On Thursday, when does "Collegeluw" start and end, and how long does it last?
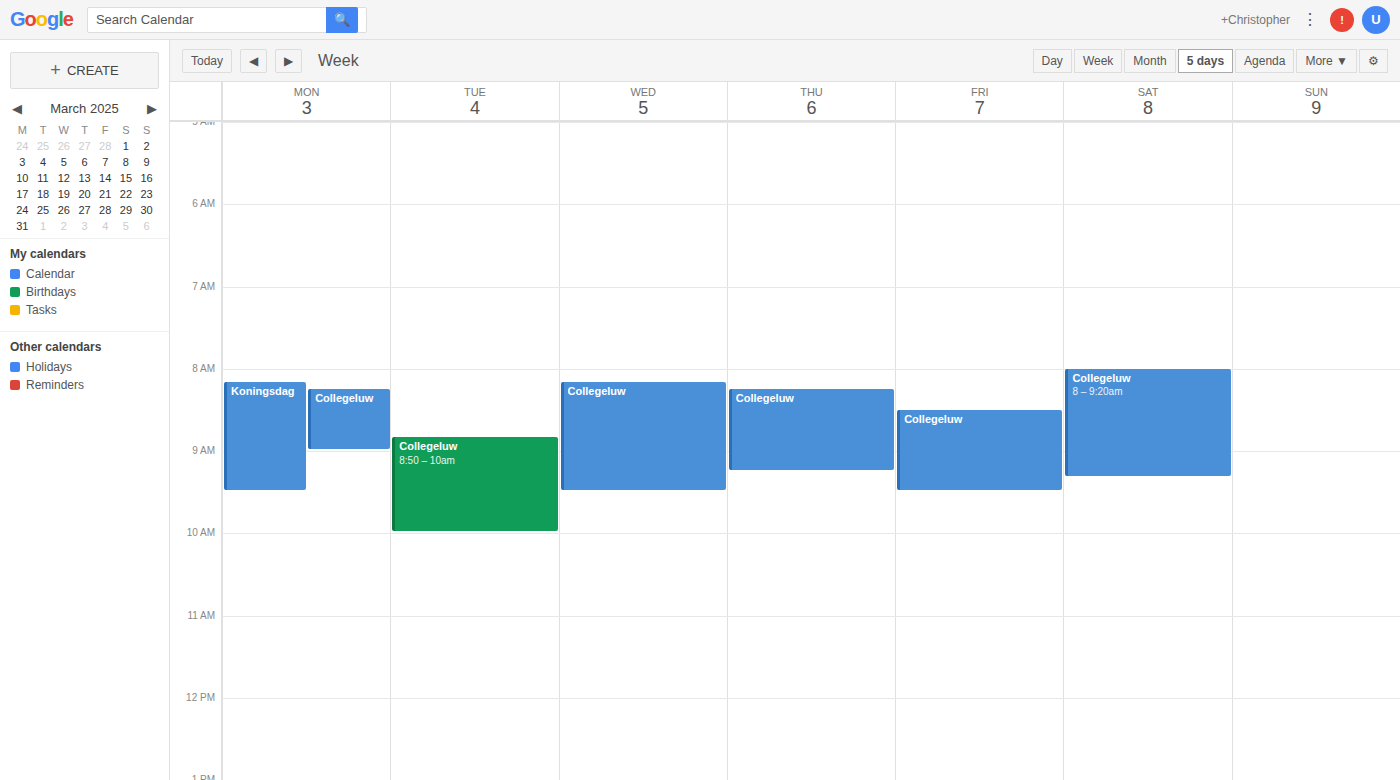
8:15 AM to 9:15 AM, 1 hour